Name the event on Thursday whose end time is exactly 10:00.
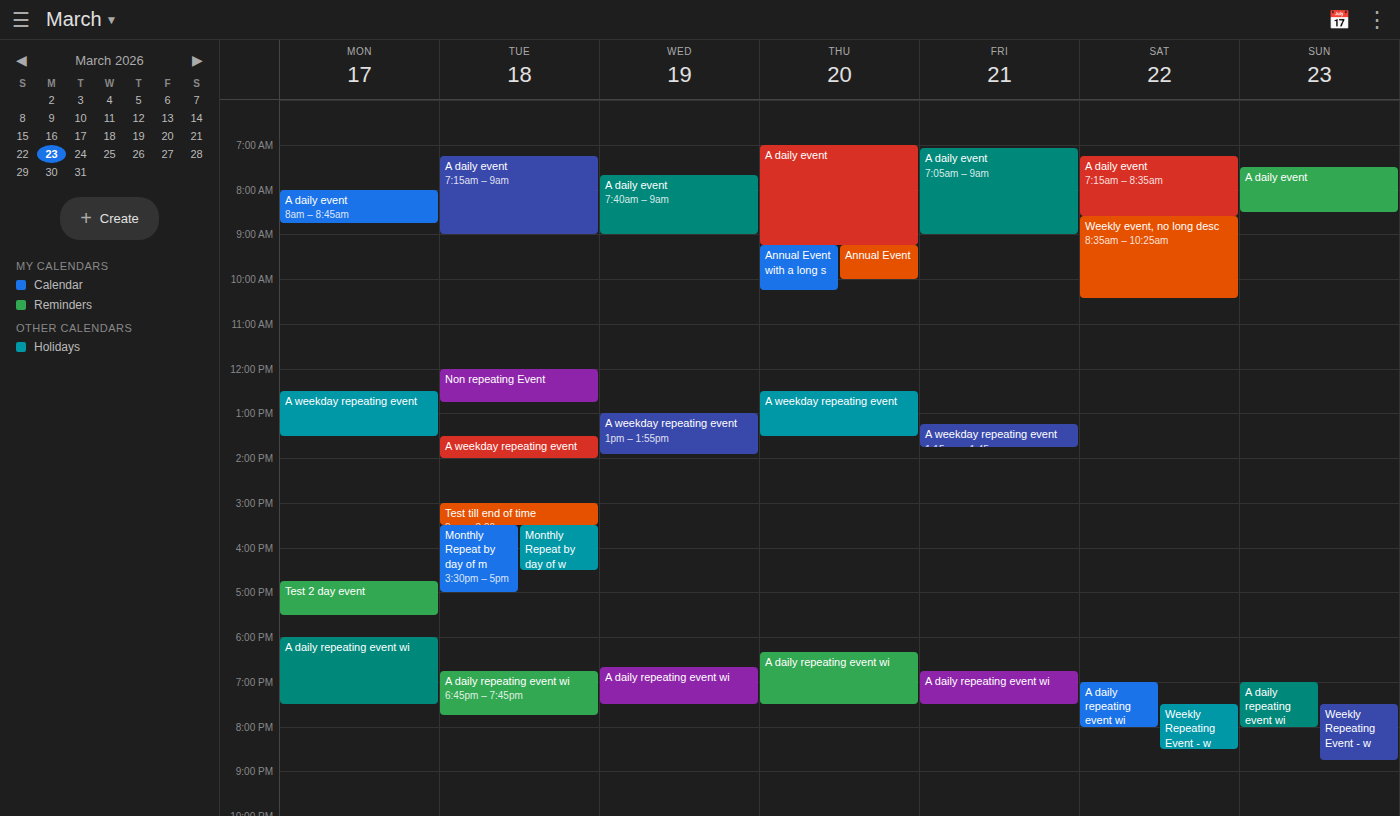
"Annual Event"